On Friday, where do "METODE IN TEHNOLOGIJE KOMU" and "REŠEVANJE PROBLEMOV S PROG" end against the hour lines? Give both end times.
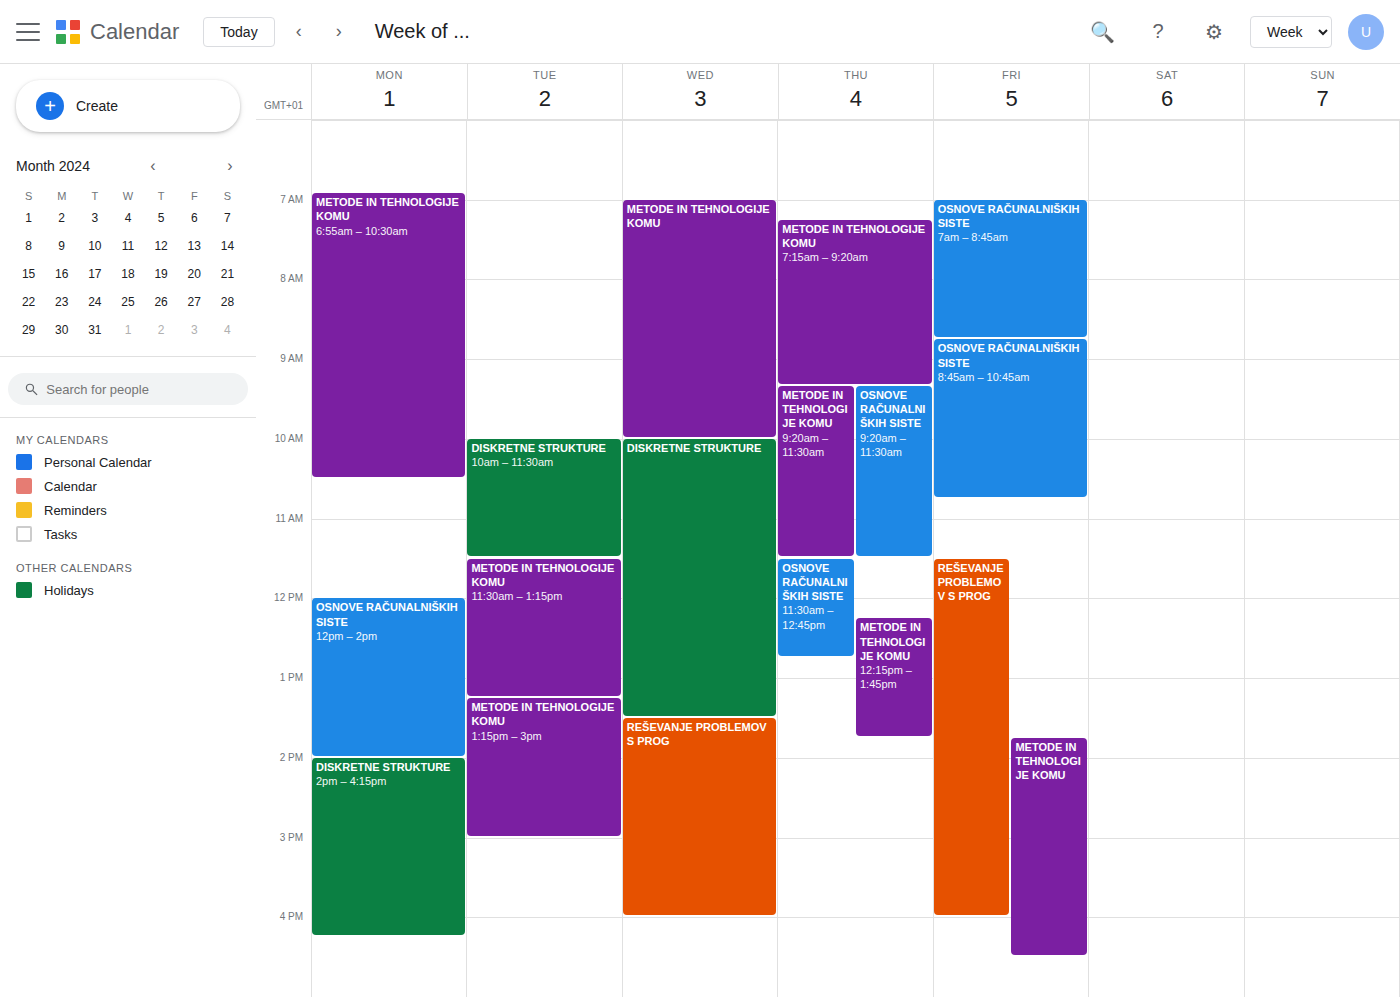
"METODE IN TEHNOLOGIJE KOMU": 4:30 PM, halfway between the 4 PM and 5 PM lines. "REŠEVANJE PROBLEMOV S PROG": 4:00 PM, exactly on the 4 PM line.